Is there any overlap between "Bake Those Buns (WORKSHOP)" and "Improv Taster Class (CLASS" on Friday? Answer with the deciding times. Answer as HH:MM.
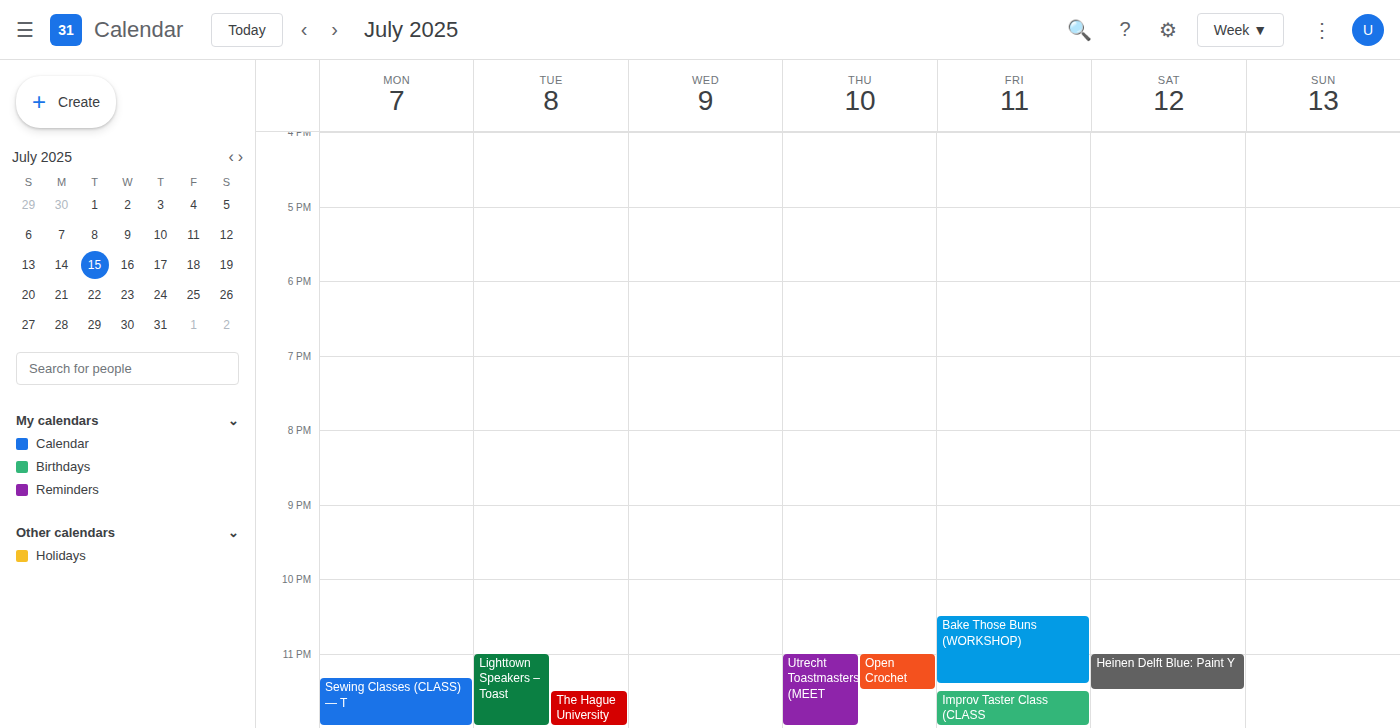
"Bake Those Buns (WORKSHOP)" ends at 23:25 and "Improv Taster Class (CLASS" starts at 23:30 -- no overlap.